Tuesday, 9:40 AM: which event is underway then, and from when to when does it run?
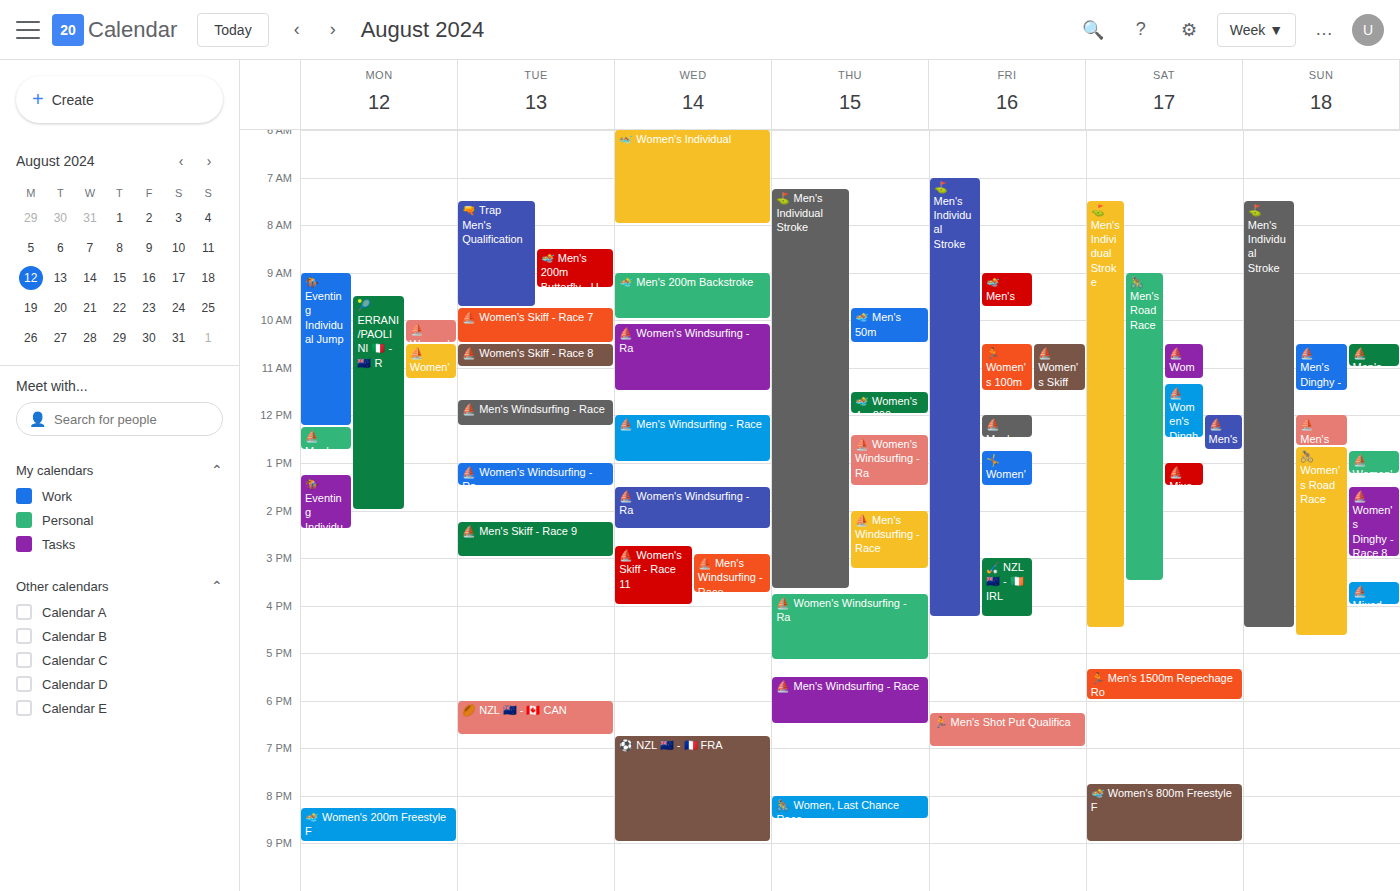
"🔫 Trap Men's Qualification", 7:30 AM to 9:45 AM